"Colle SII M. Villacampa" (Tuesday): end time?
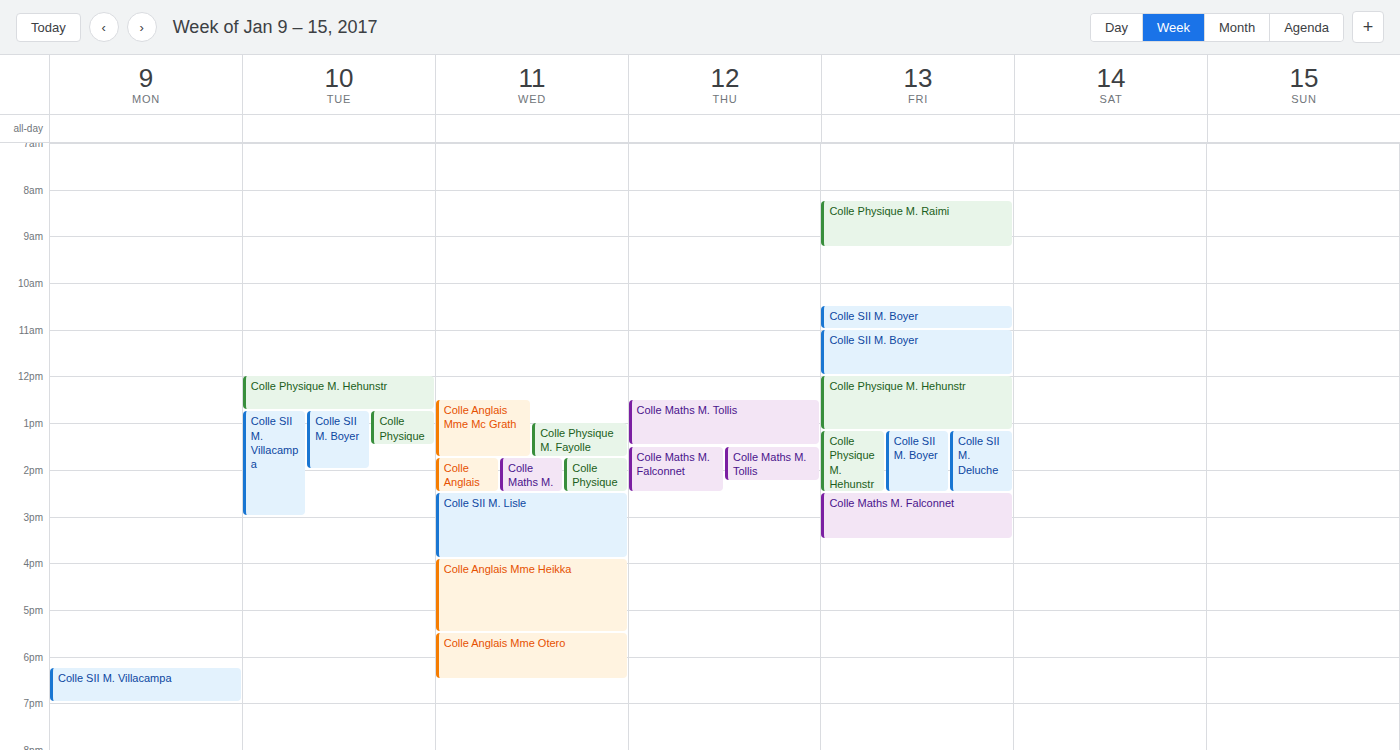
15:00